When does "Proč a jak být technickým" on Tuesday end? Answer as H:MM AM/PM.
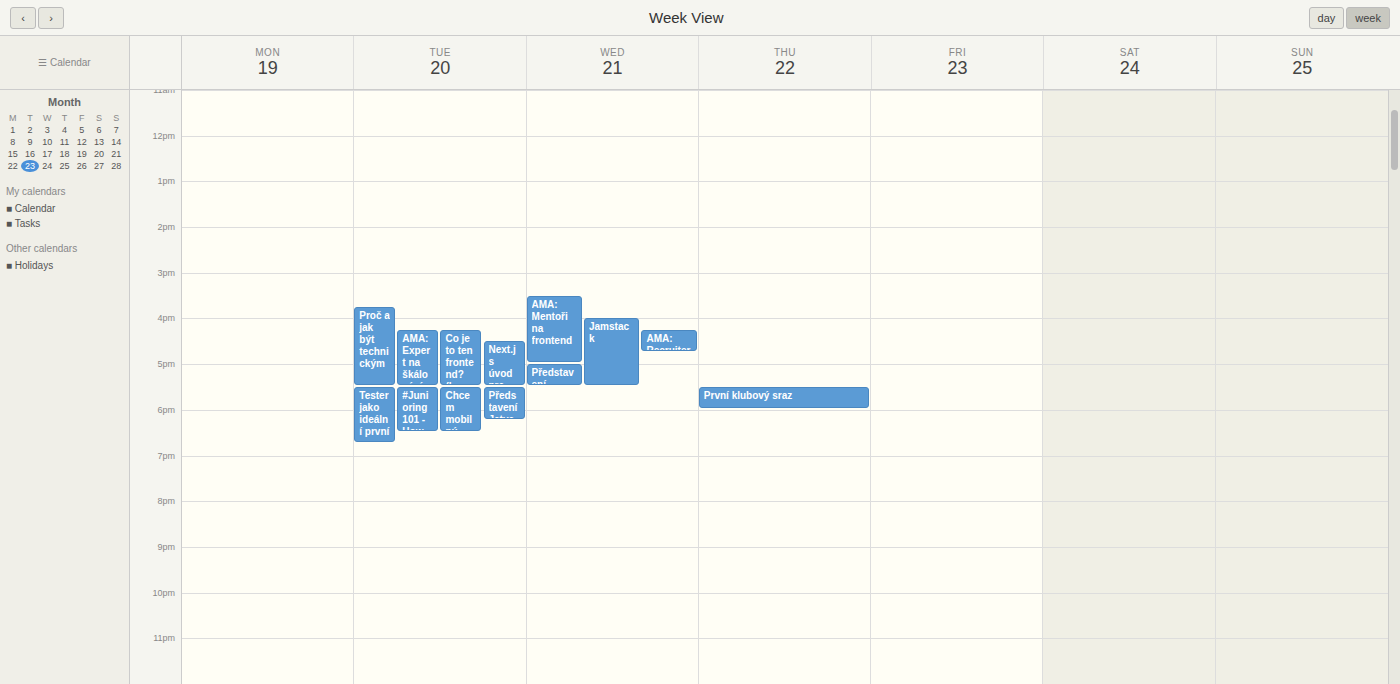
5:30 PM